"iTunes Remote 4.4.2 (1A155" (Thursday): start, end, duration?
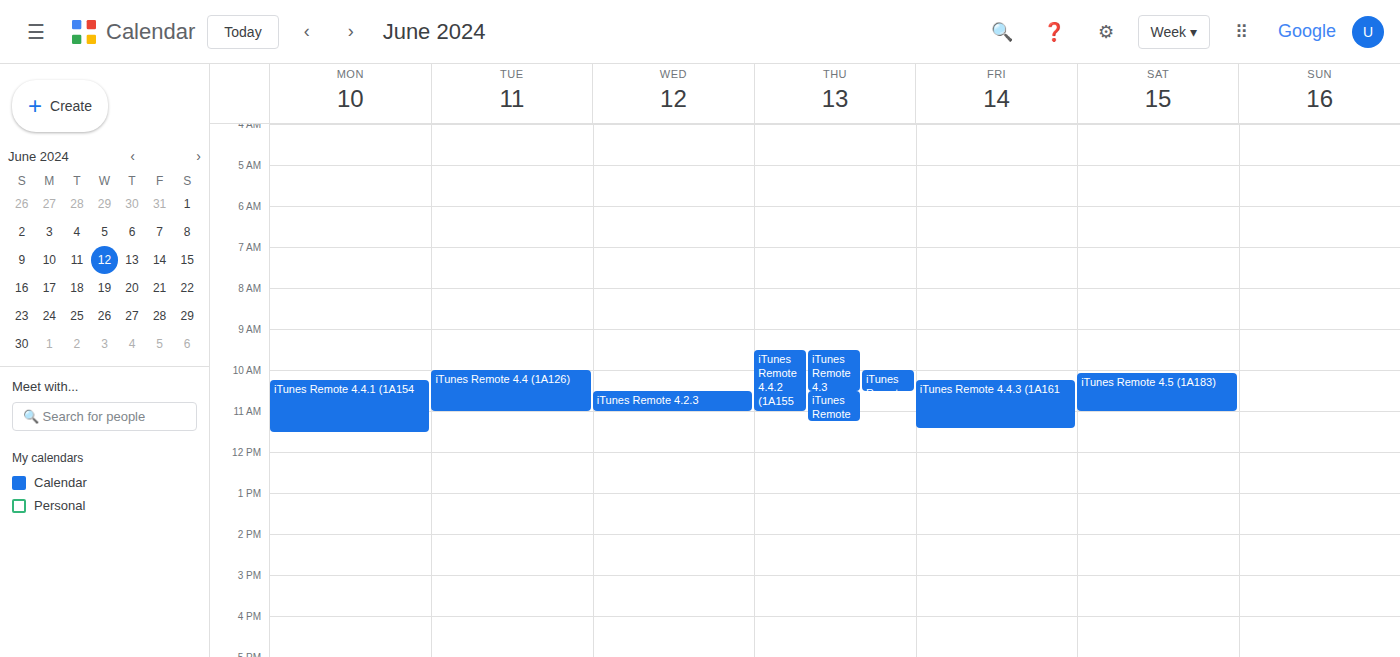
9:30 AM to 11:00 AM, 1 hour 30 minutes